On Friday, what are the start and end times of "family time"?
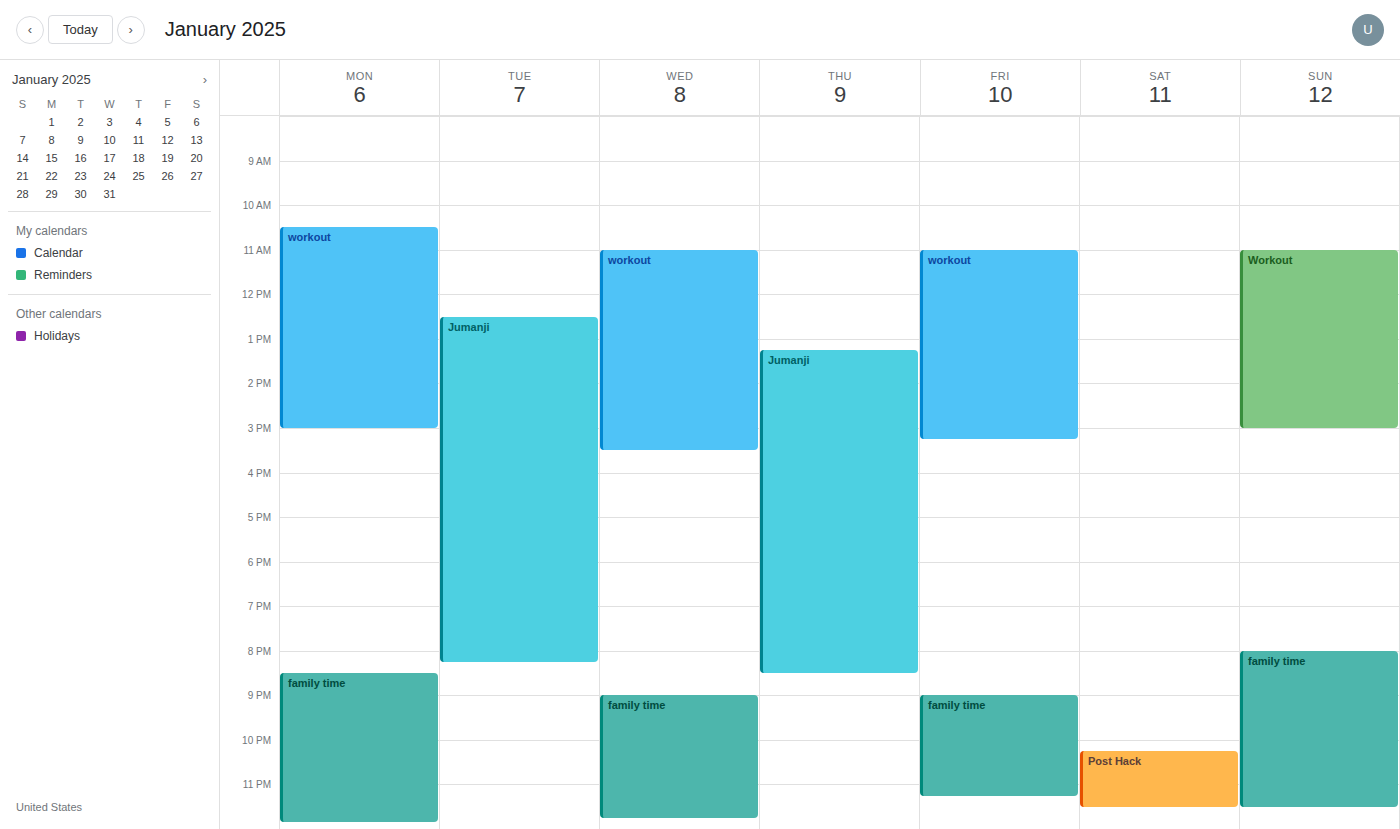
9:00 PM to 11:15 PM